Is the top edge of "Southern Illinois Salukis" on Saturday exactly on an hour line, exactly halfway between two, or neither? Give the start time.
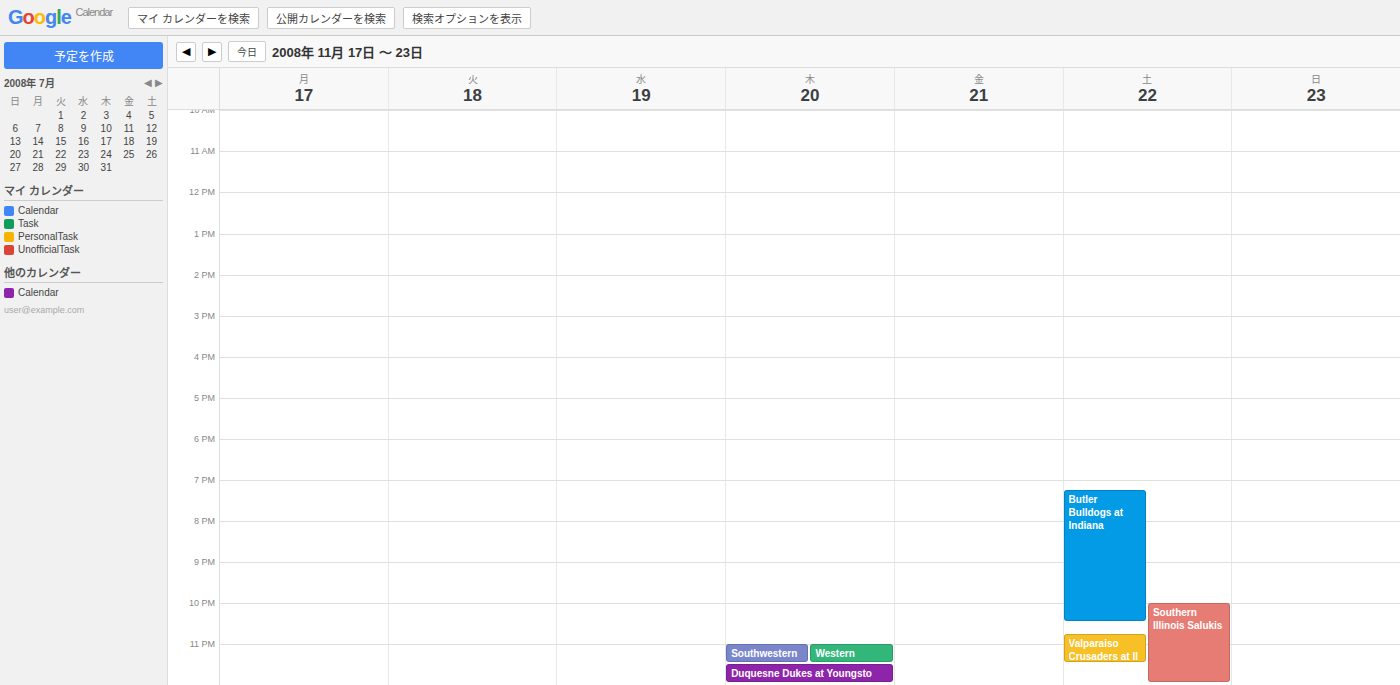
22:00 -- exactly on the 22:00 line.